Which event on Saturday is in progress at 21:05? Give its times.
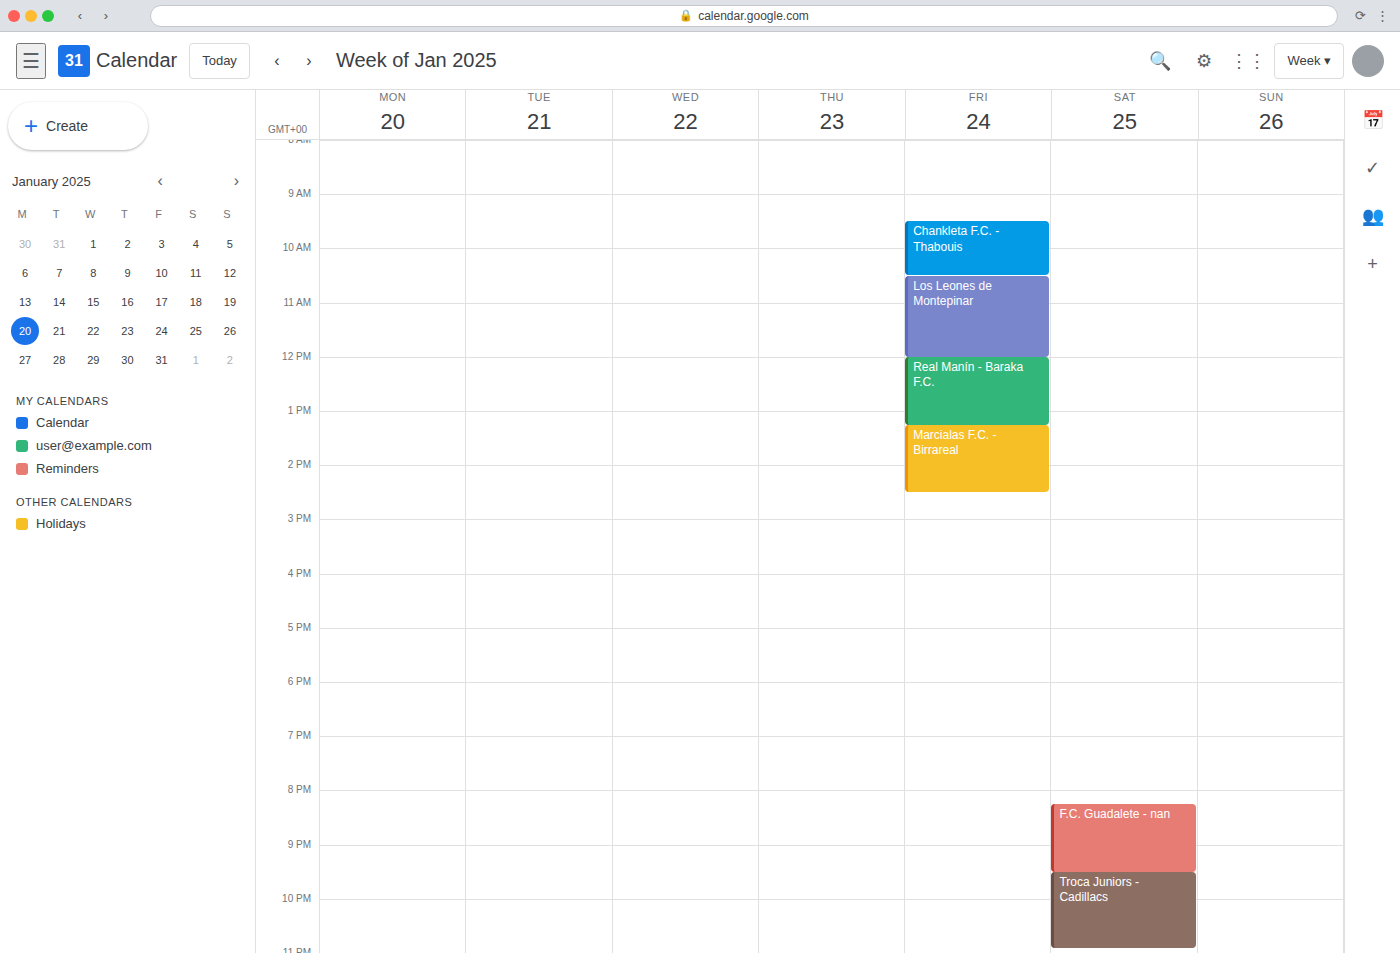
"F.C. Guadalete - nan", 20:15 to 21:30